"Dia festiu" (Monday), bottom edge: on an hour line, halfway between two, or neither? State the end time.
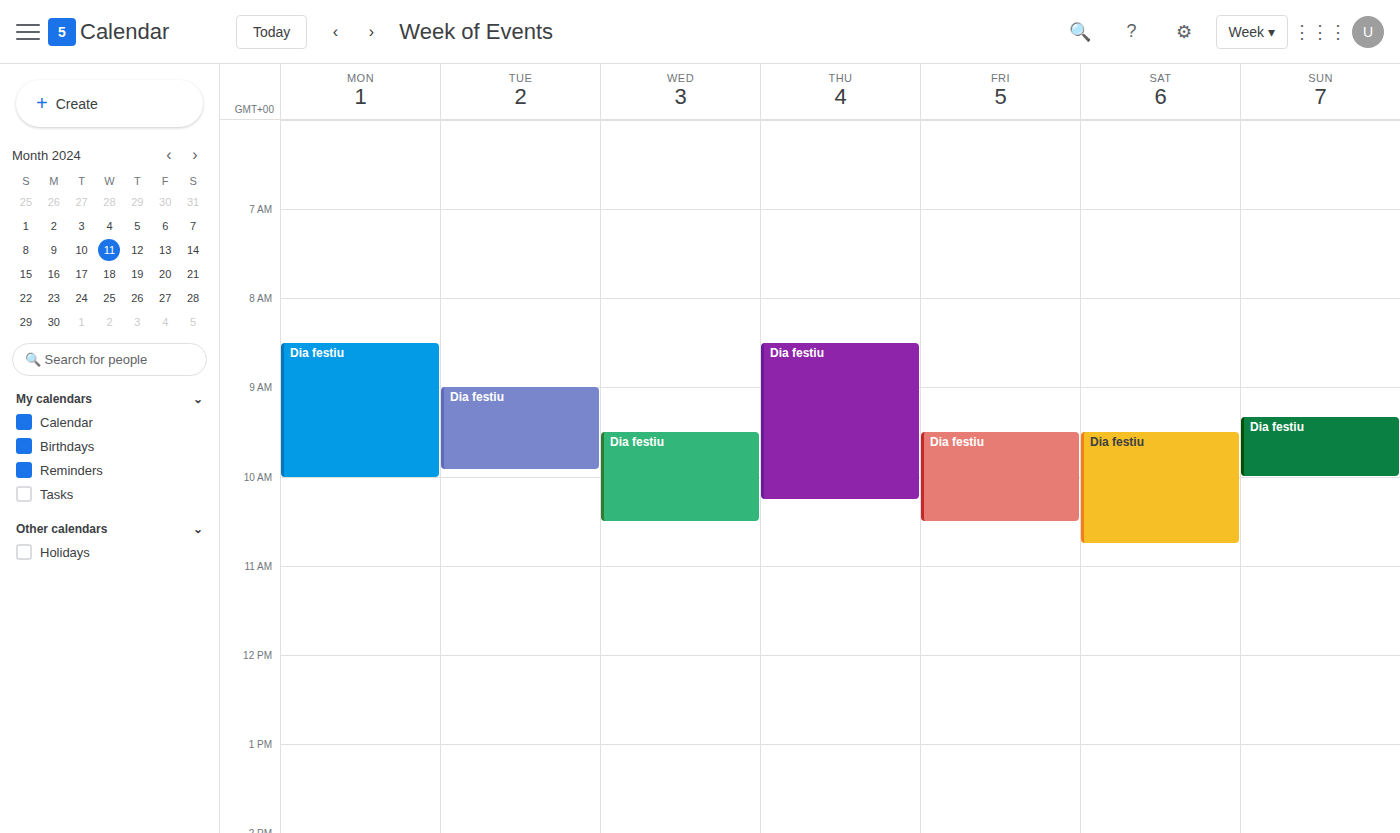
10:00 AM -- exactly on the 10 AM line.